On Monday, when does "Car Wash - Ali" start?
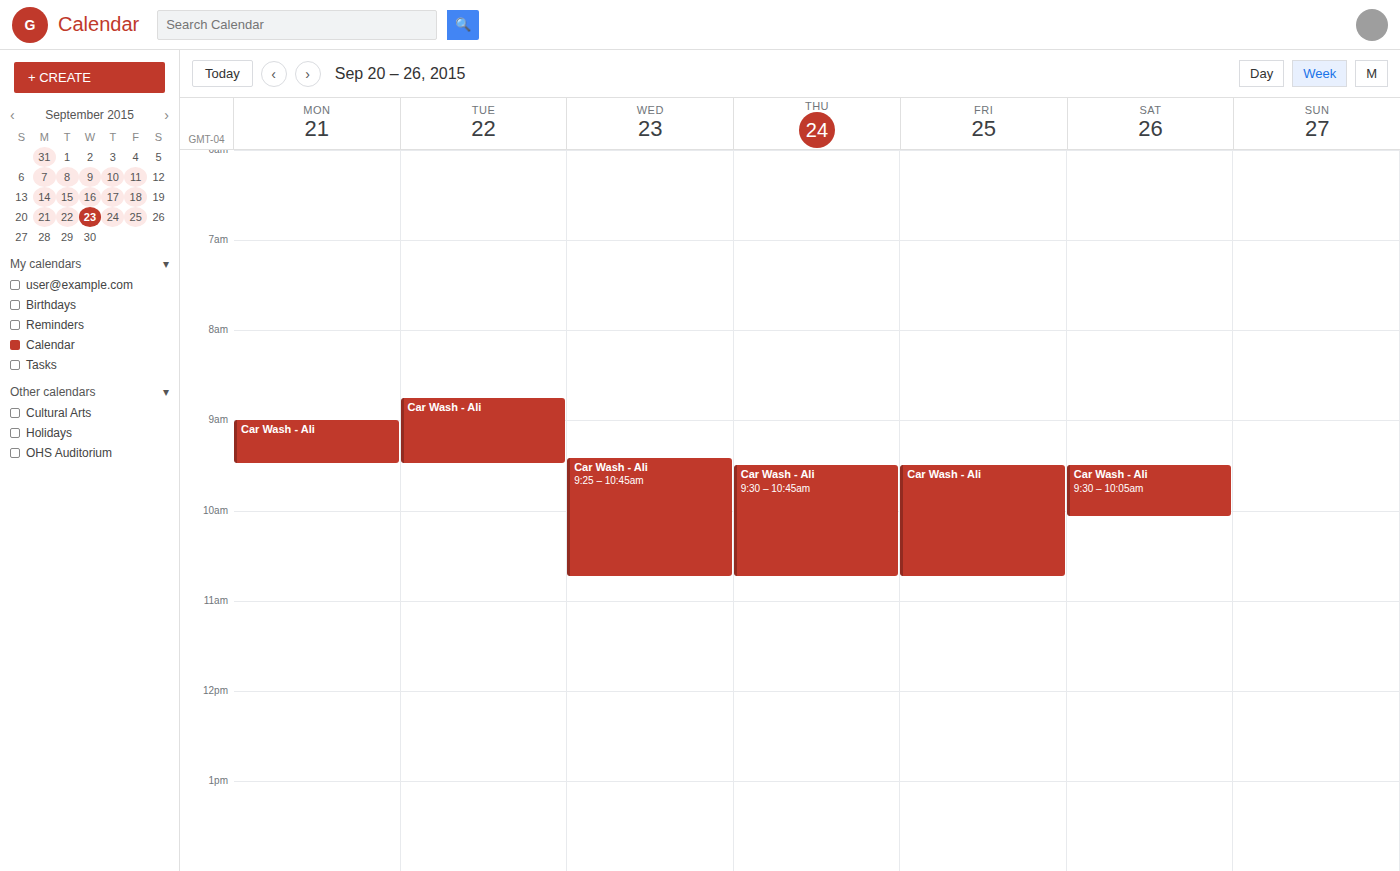
9:00 AM